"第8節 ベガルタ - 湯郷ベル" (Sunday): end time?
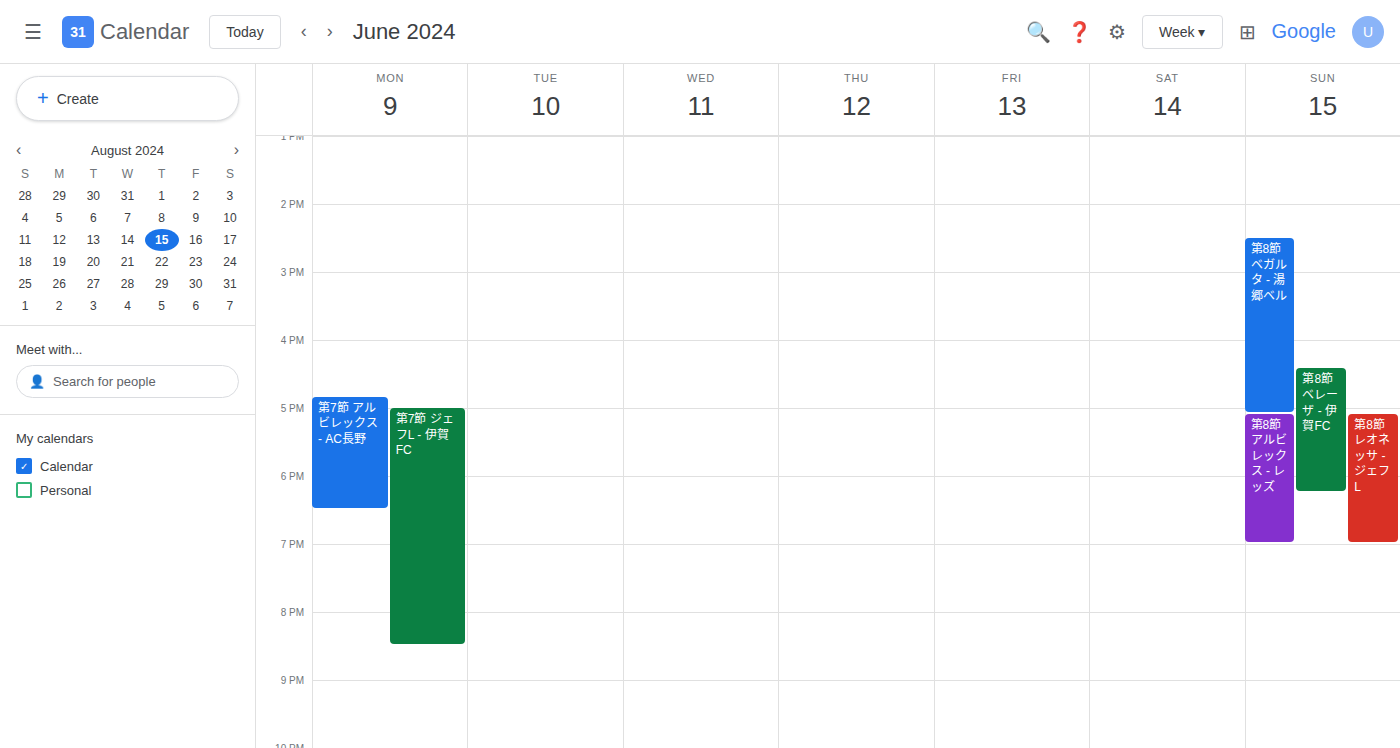
17:05